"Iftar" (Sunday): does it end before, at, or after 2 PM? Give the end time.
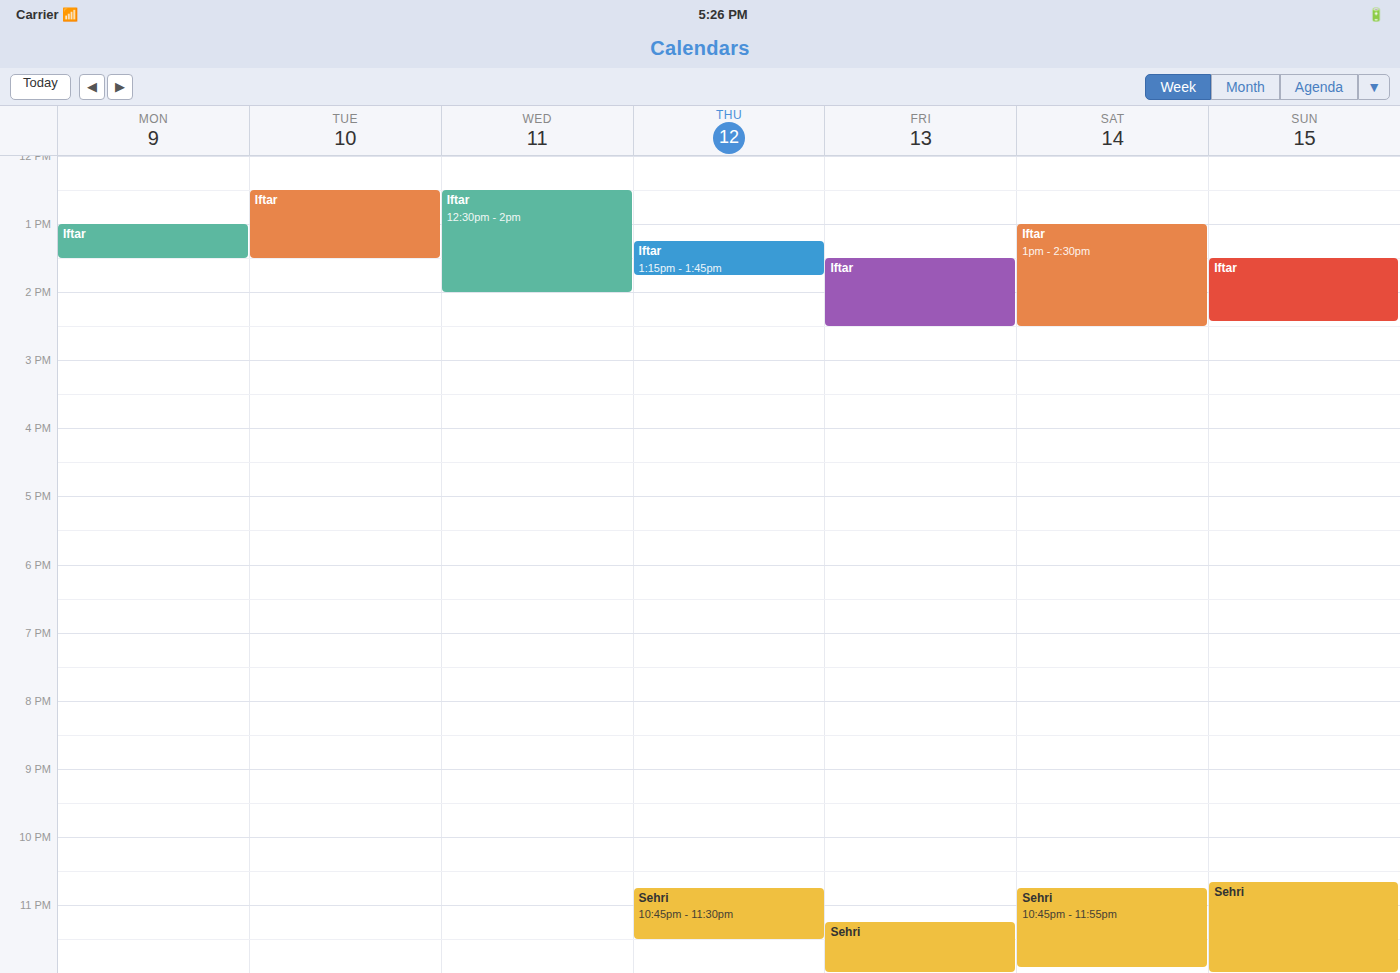
2:25 PM -- after 2 PM, 25 minutes below the 2 PM line.